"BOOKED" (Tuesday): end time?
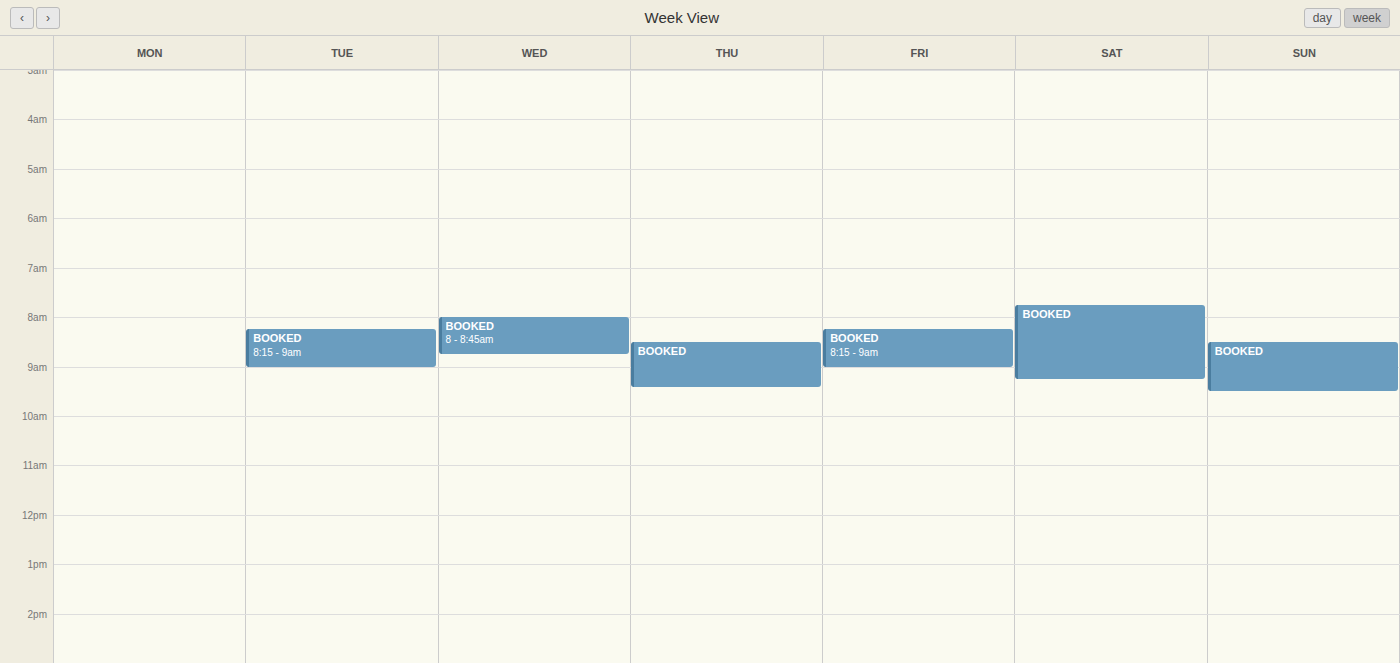
9:00 AM